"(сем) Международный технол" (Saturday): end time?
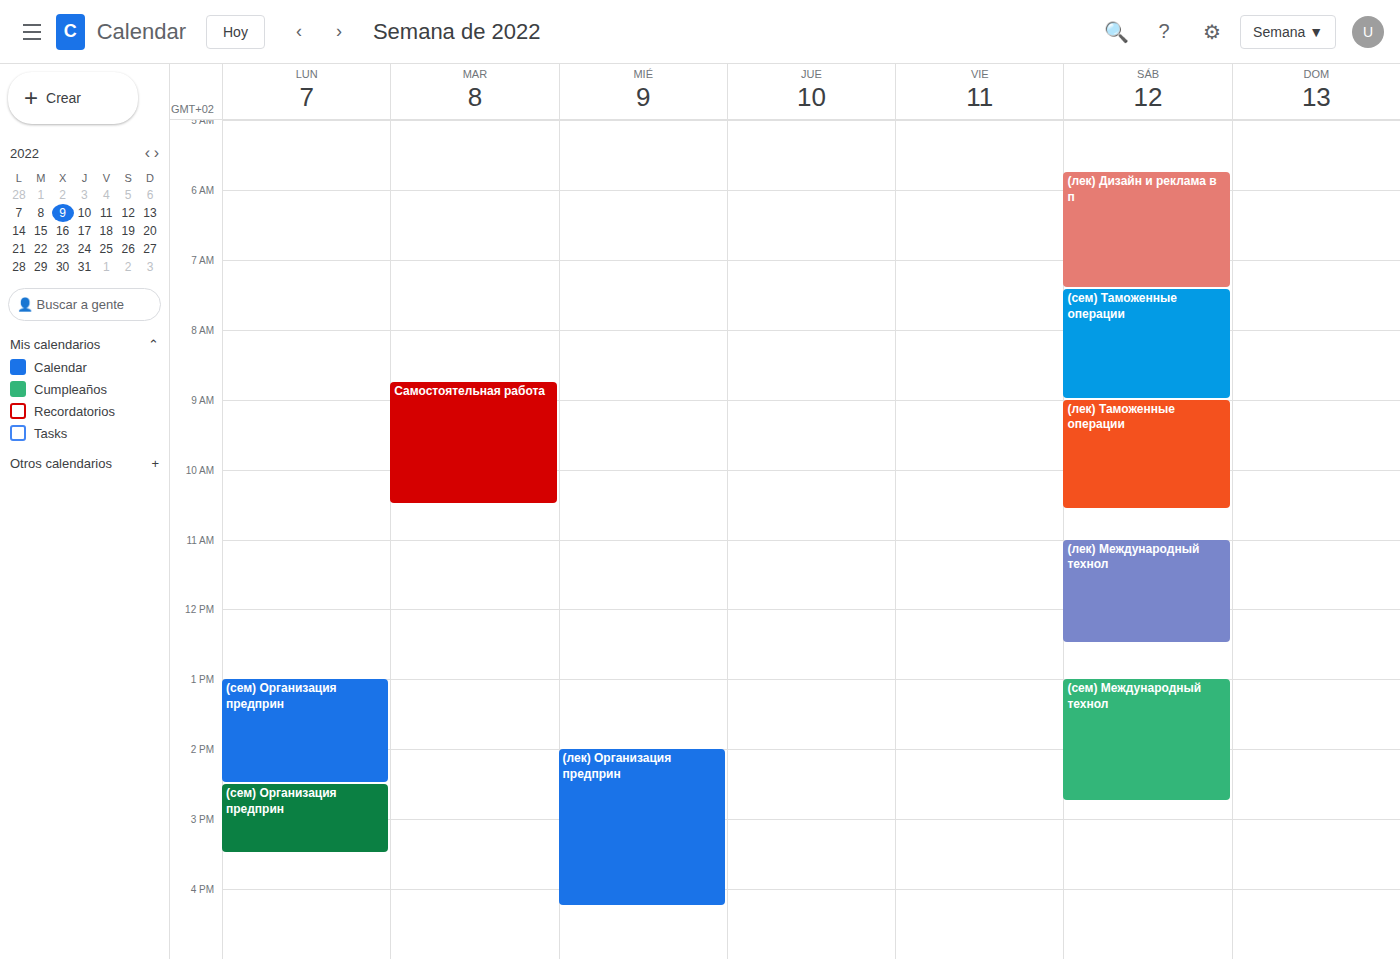
2:45 PM